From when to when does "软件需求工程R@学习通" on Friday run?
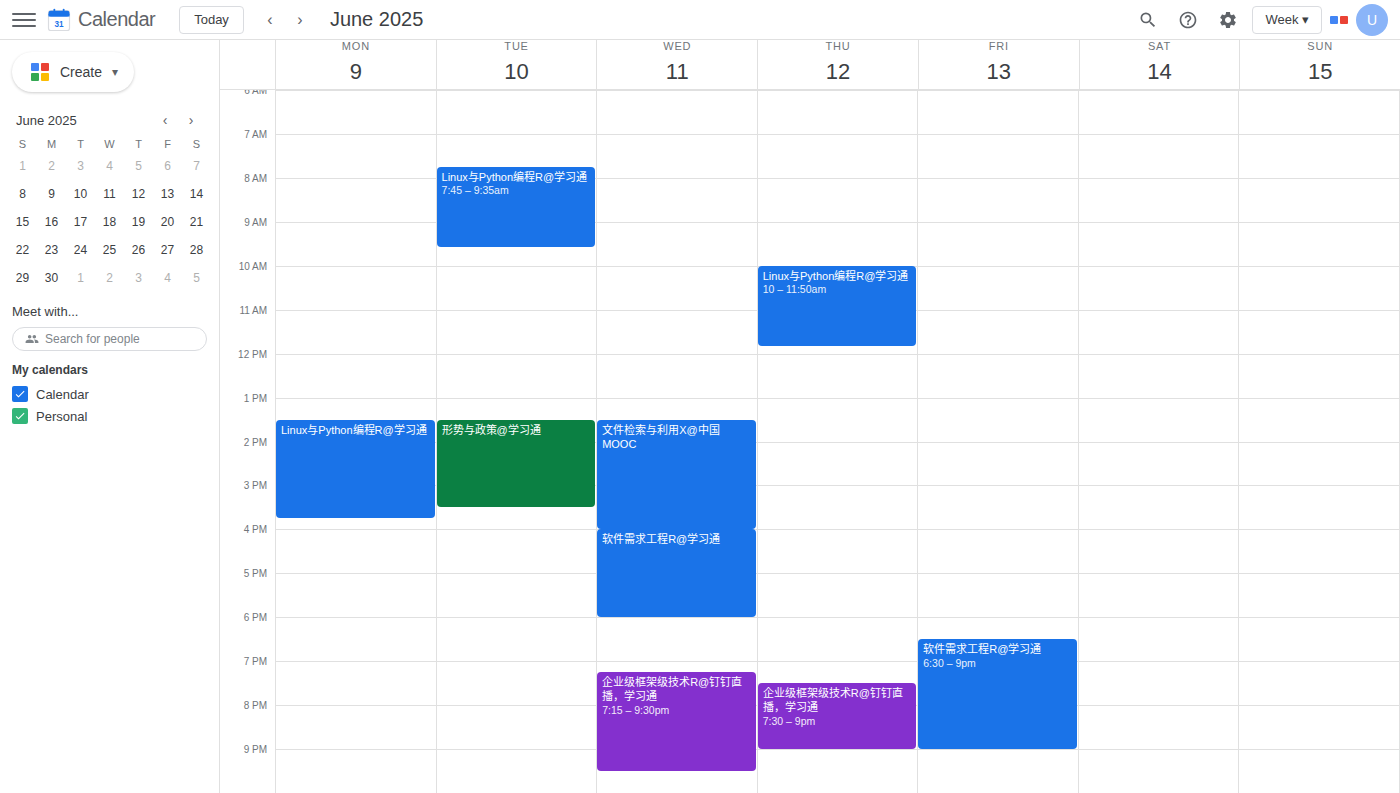
6:30 PM to 9:00 PM